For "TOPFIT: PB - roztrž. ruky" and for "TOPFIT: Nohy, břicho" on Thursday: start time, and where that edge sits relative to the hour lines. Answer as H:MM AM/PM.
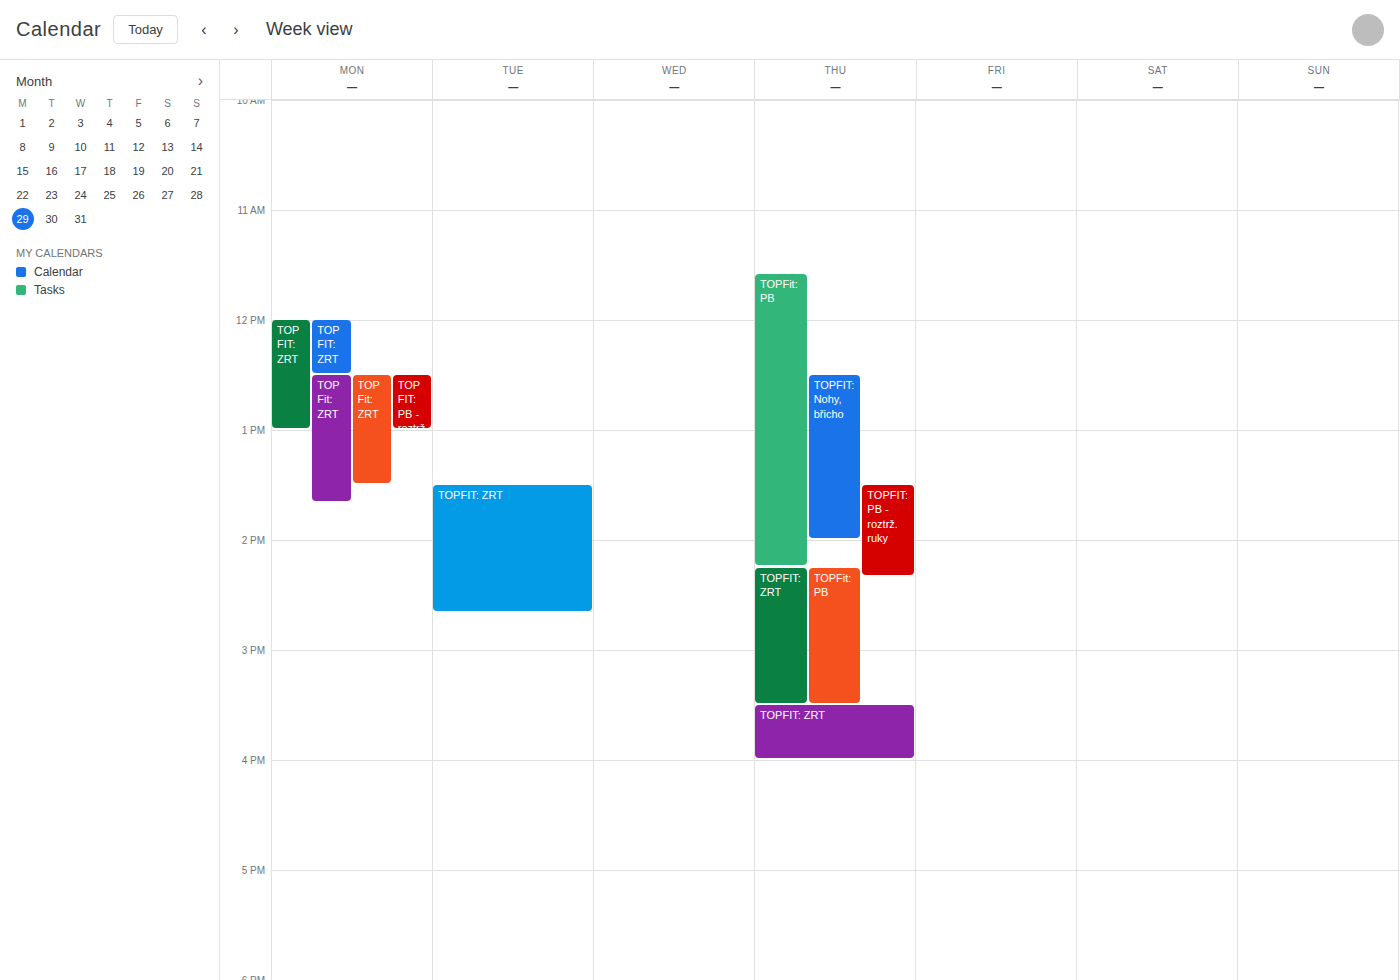
"TOPFIT: PB - roztrž. ruky": 1:30 PM, halfway between the 1 PM and 2 PM lines. "TOPFIT: Nohy, břicho": 12:30 PM, halfway between the 12 PM and 1 PM lines.